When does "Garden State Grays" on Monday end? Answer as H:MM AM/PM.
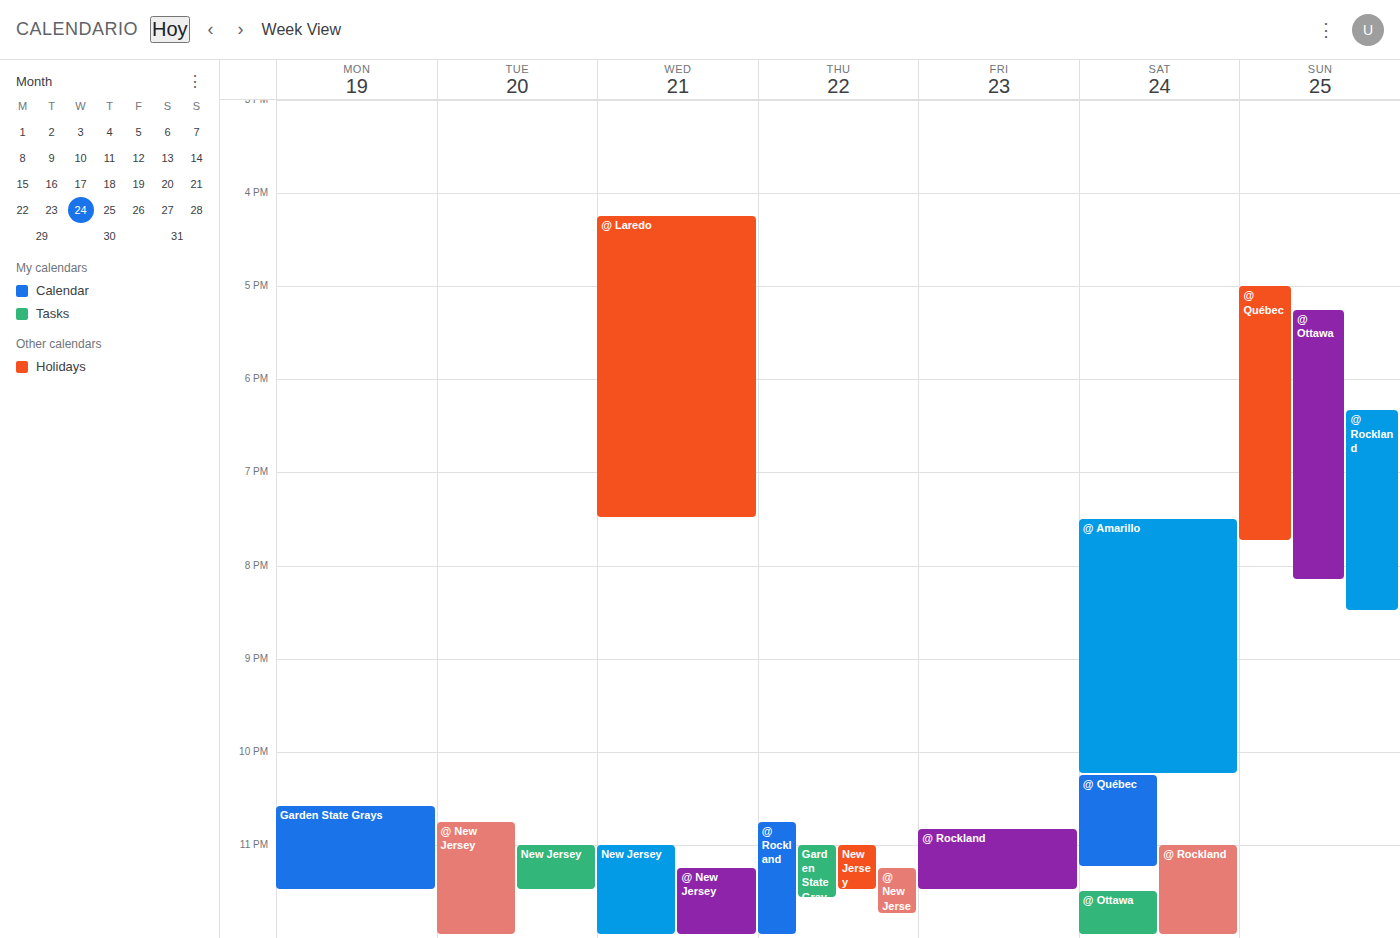
11:30 PM